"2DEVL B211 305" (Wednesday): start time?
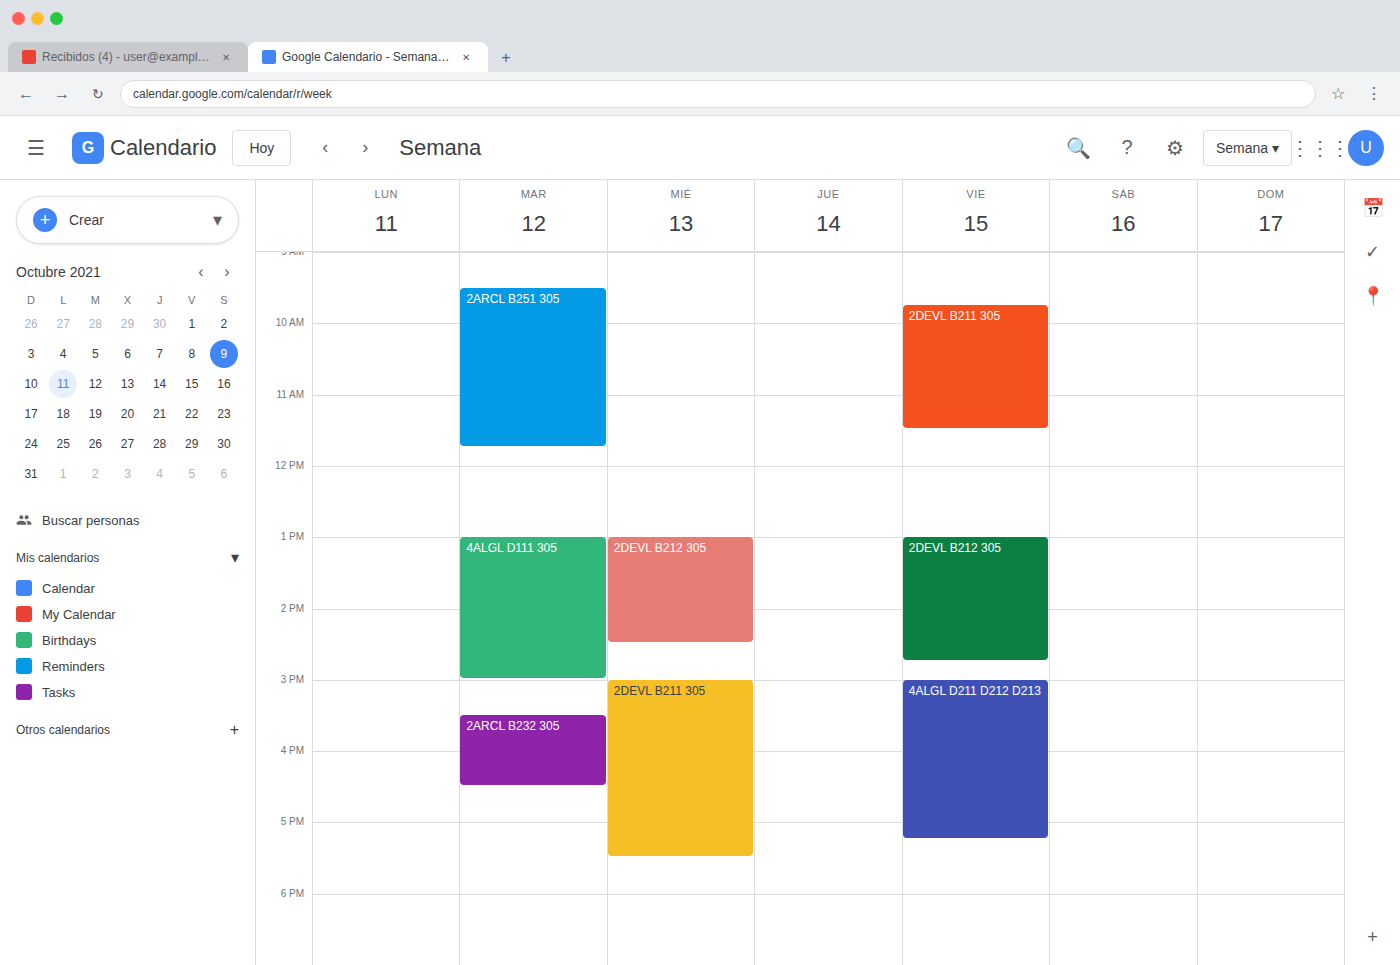
3:00 PM